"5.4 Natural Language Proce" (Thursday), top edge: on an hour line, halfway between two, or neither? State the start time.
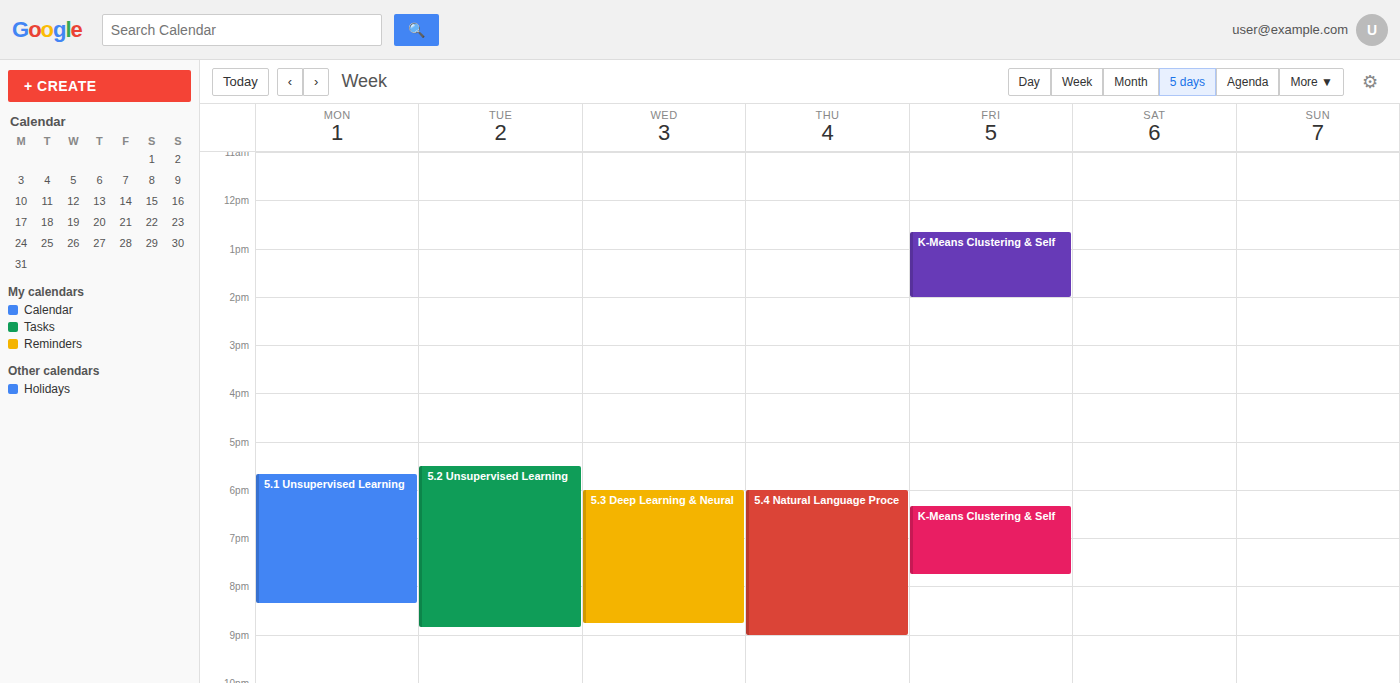
6:00 PM -- exactly on the 6 PM line.